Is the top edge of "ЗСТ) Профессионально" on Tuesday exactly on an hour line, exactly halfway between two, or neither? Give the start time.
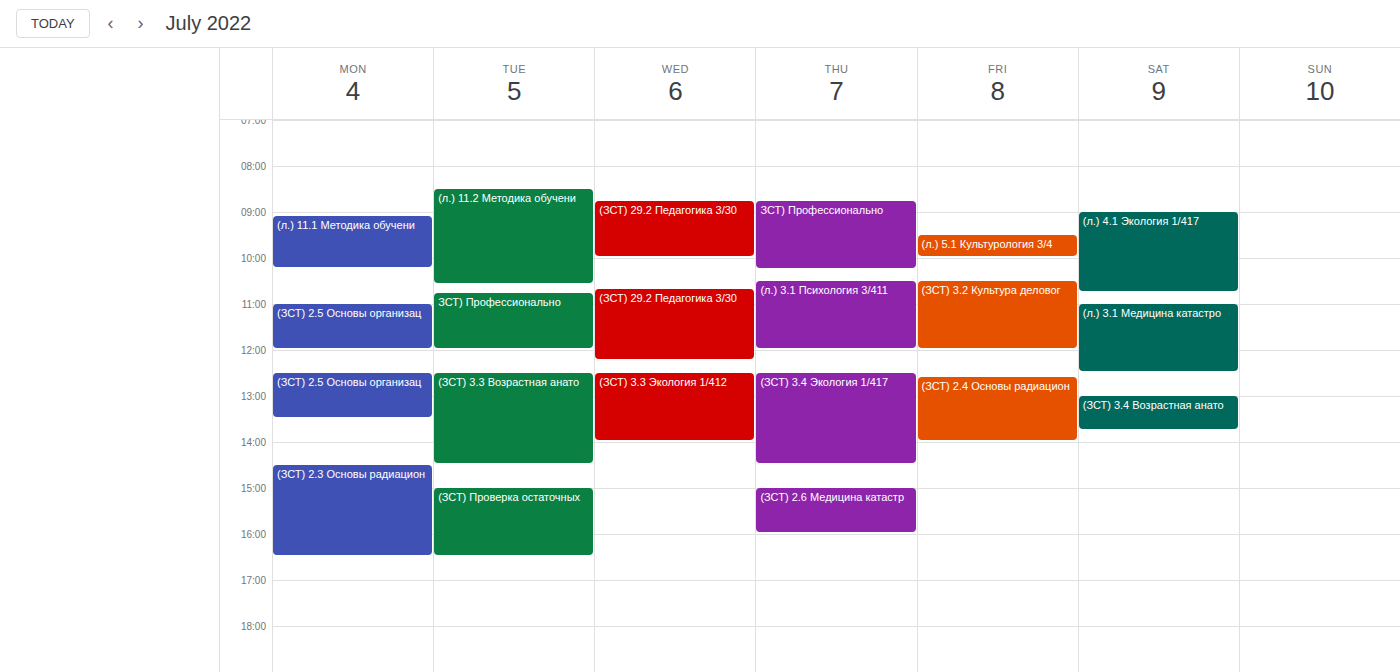
10:45 AM -- neither: three quarters of the way from the 10 AM line to the 11 AM line.